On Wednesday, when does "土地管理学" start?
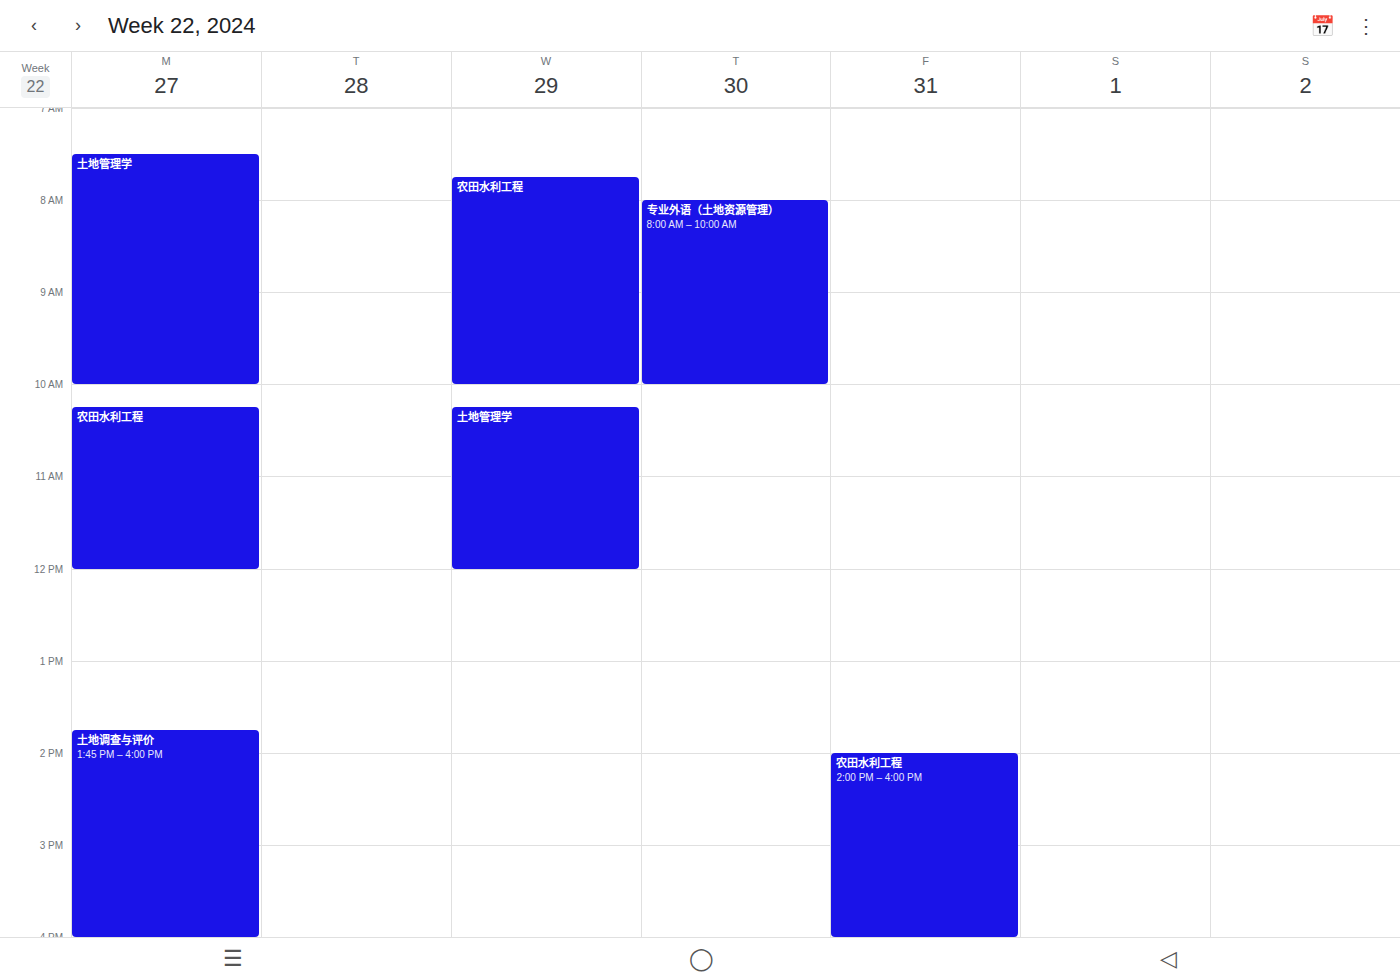
10:15